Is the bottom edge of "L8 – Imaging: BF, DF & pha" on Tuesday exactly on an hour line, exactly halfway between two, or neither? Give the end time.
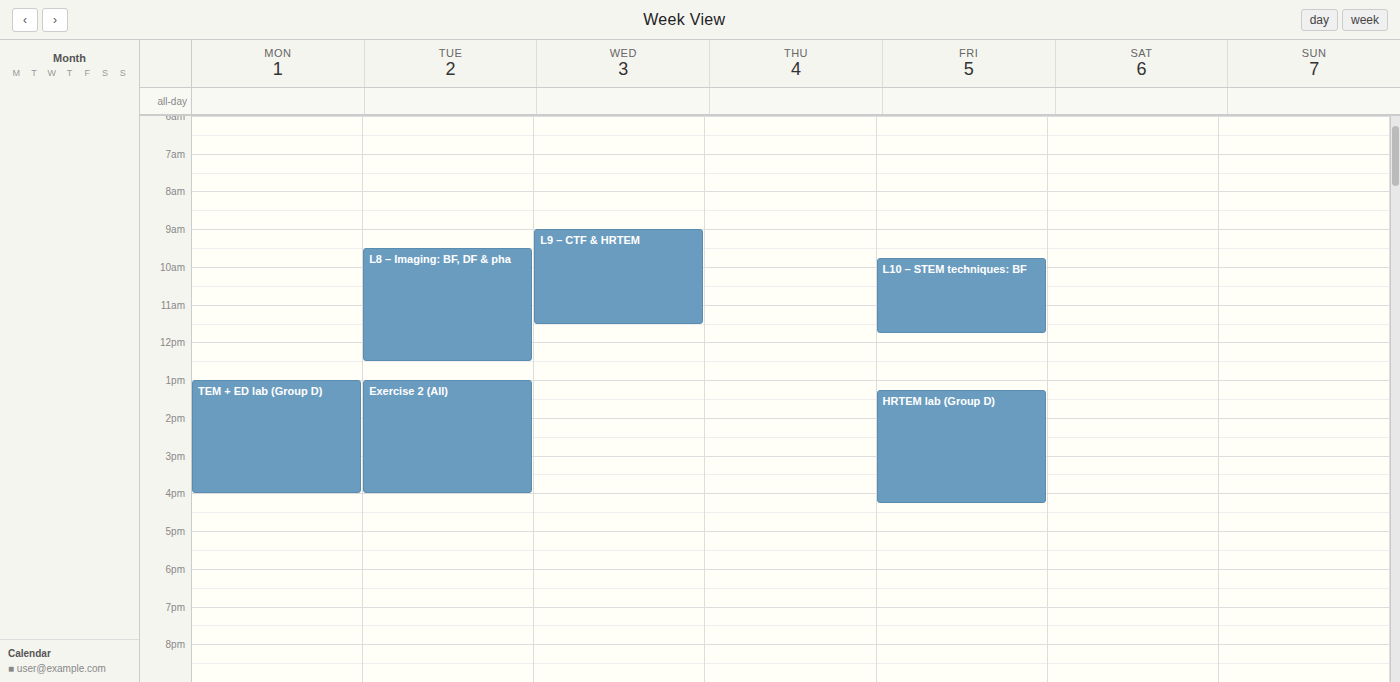
12:30 PM -- halfway between the 12 PM and 1 PM lines.